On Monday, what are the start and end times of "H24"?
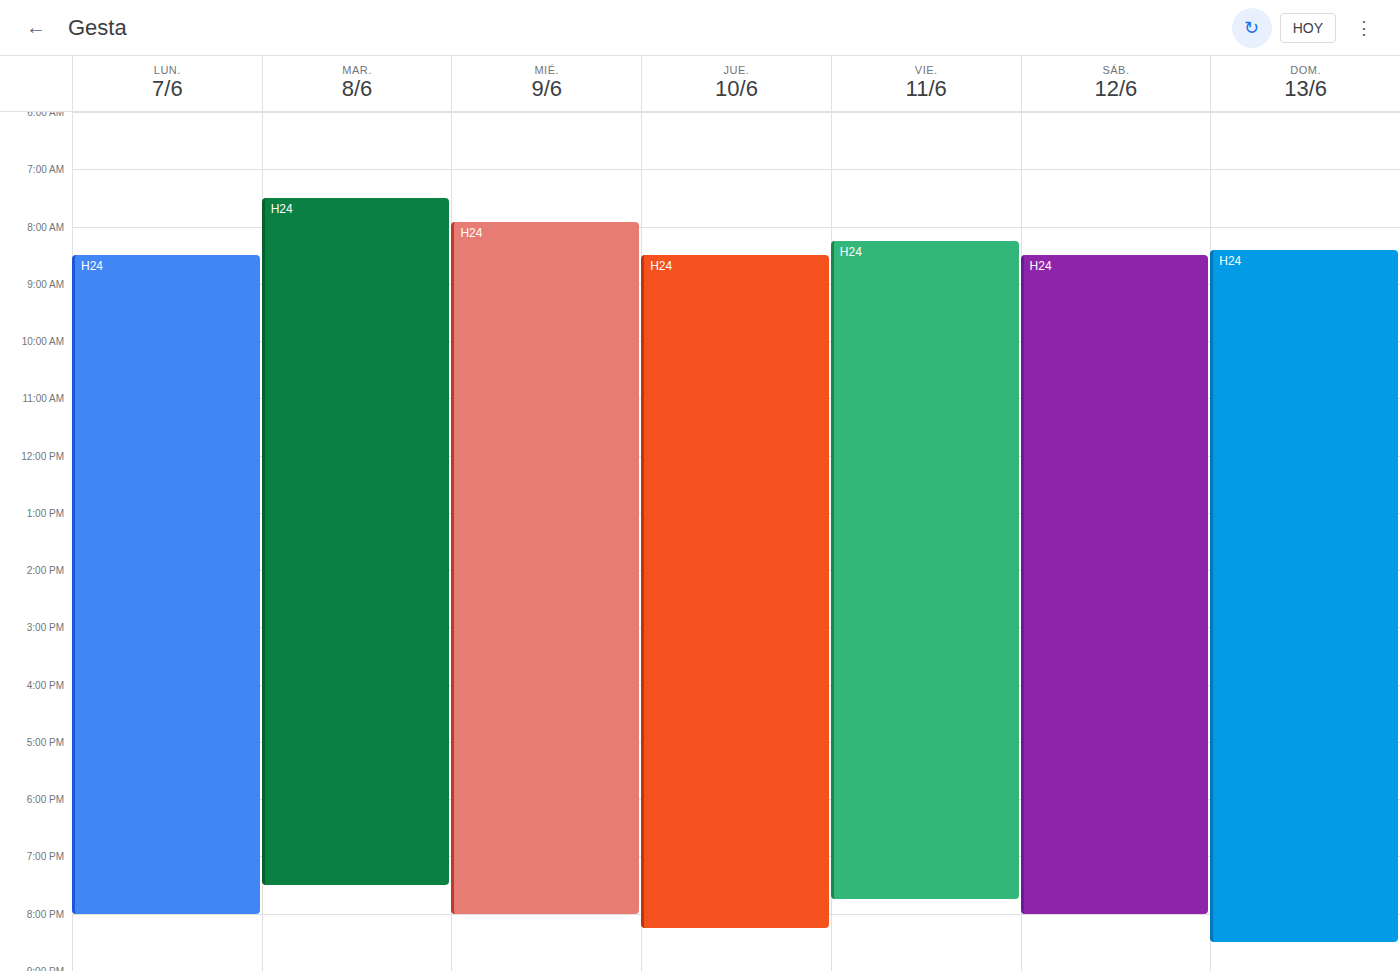
08:30 to 20:00